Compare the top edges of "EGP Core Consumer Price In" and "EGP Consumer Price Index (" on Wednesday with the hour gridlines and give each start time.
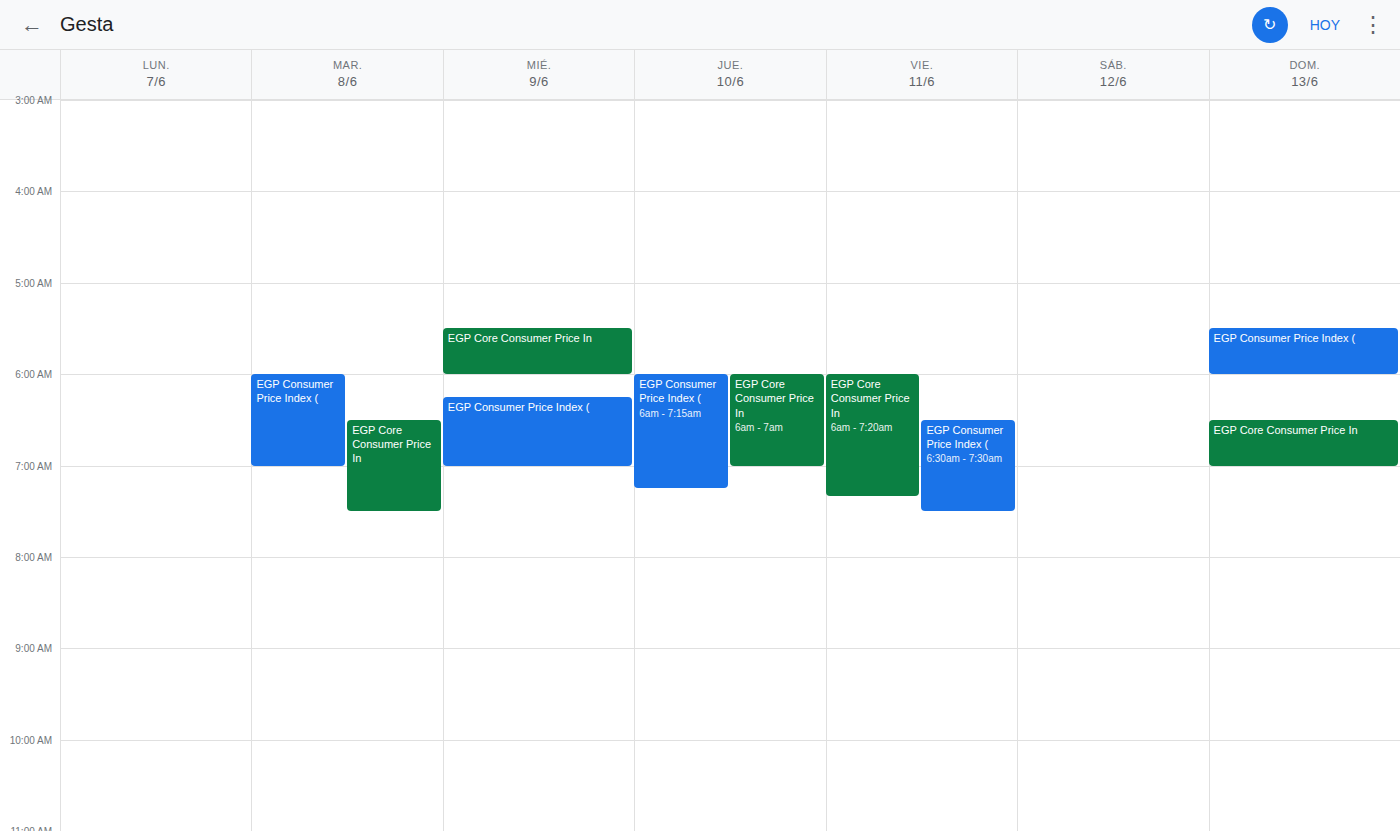
"EGP Core Consumer Price In": 5:30 AM, halfway between the 5 AM and 6 AM lines. "EGP Consumer Price Index (": 6:15 AM, neither: a quarter of the way from the 6 AM line to the 7 AM line.